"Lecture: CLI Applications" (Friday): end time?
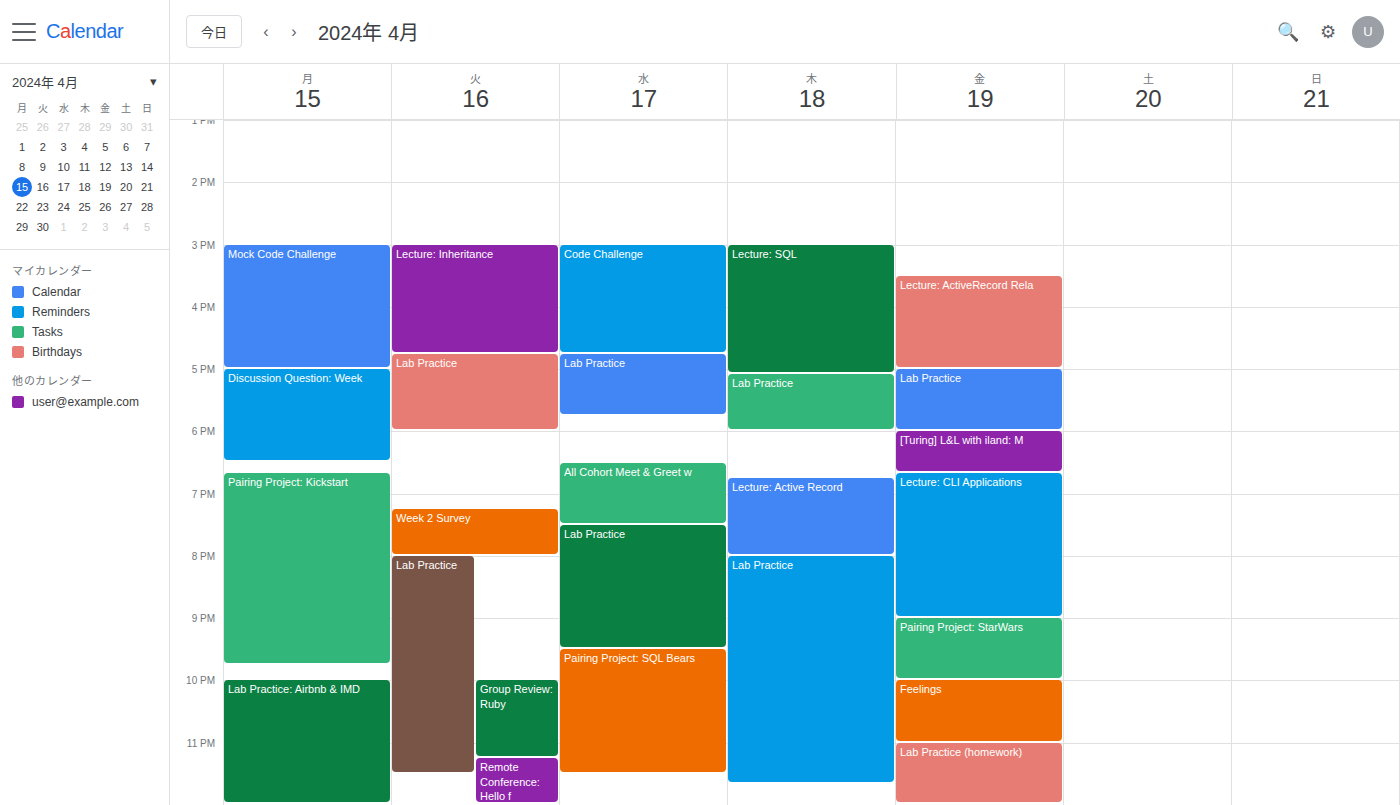
9:00 PM